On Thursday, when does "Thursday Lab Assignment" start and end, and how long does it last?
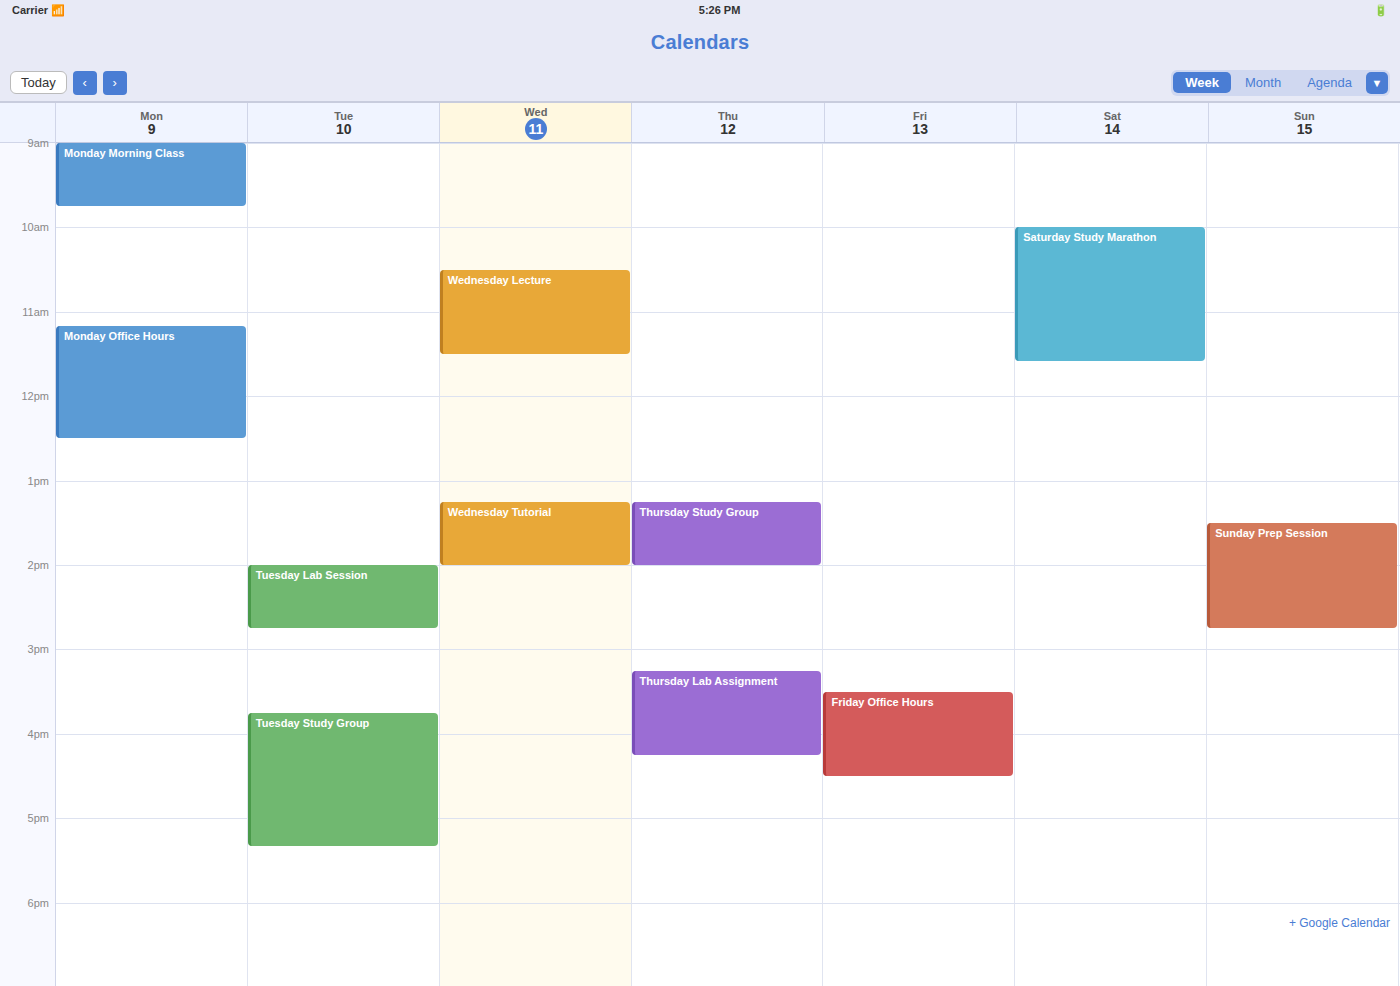
3:15 PM to 4:15 PM, 1 hour